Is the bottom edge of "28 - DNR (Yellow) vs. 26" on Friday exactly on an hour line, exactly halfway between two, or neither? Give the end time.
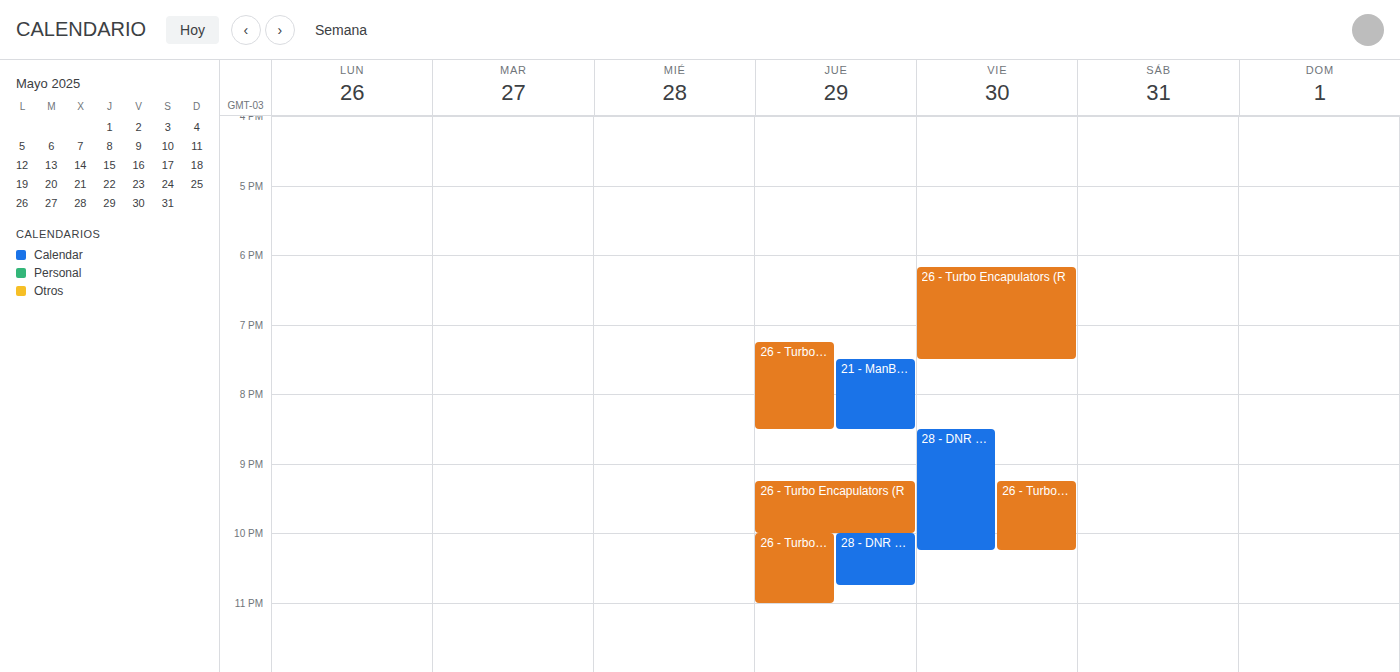
10:15 PM -- neither: a quarter of the way from the 10 PM line to the 11 PM line.